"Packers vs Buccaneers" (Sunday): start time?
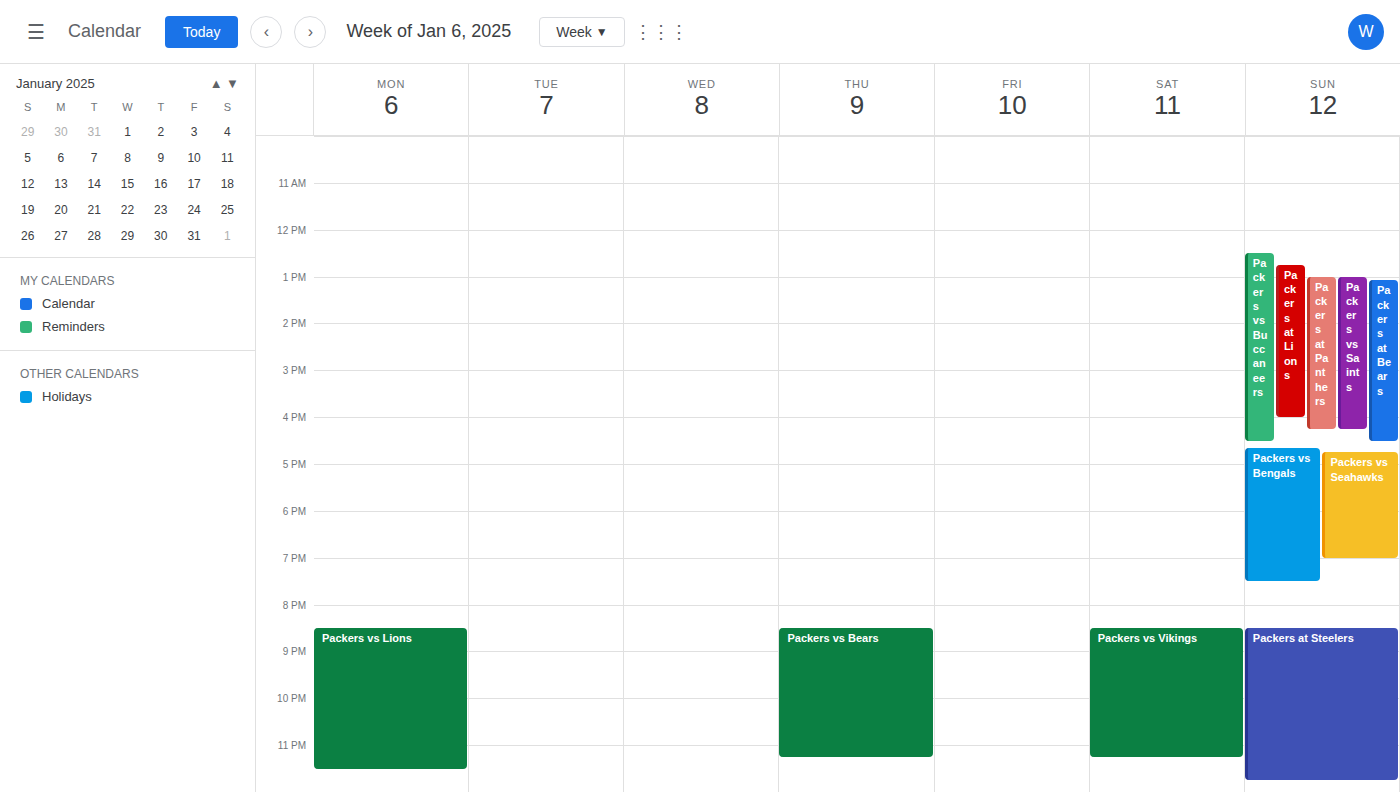
12:30 PM